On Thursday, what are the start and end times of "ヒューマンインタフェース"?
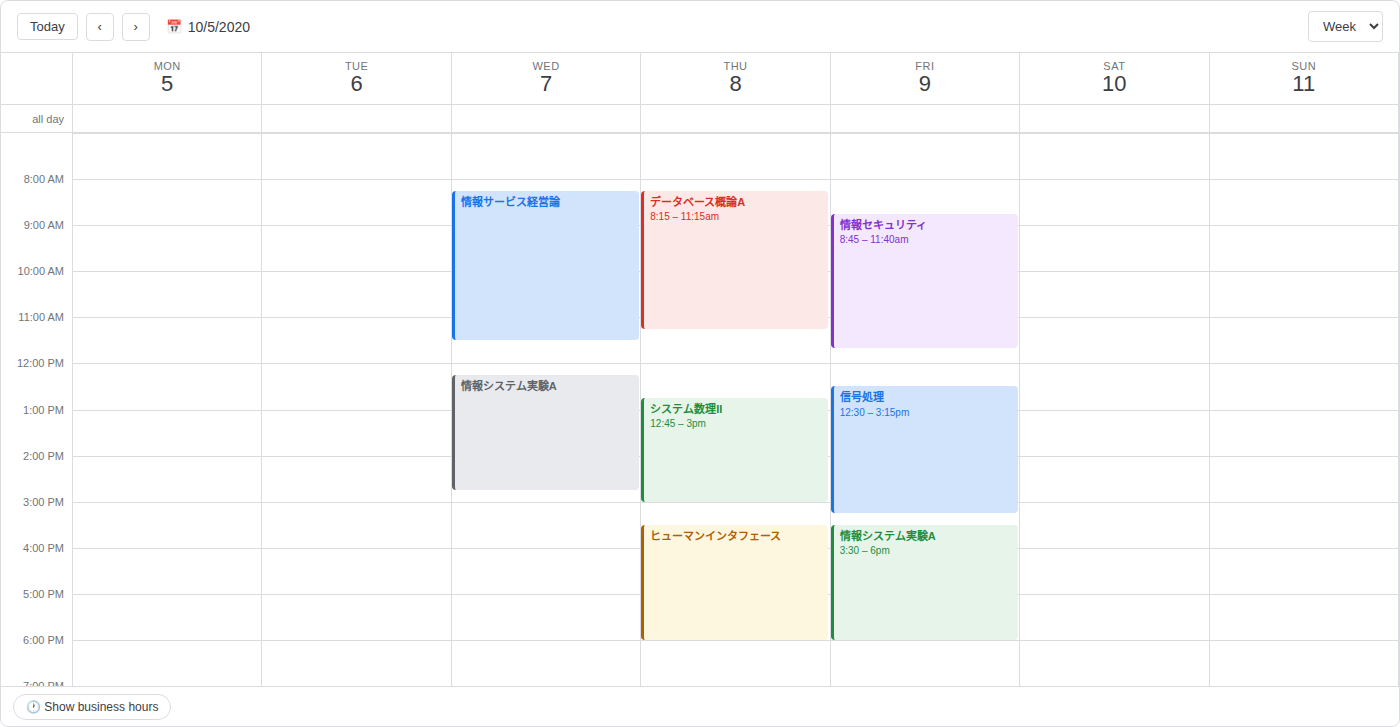
3:30 PM to 6:00 PM